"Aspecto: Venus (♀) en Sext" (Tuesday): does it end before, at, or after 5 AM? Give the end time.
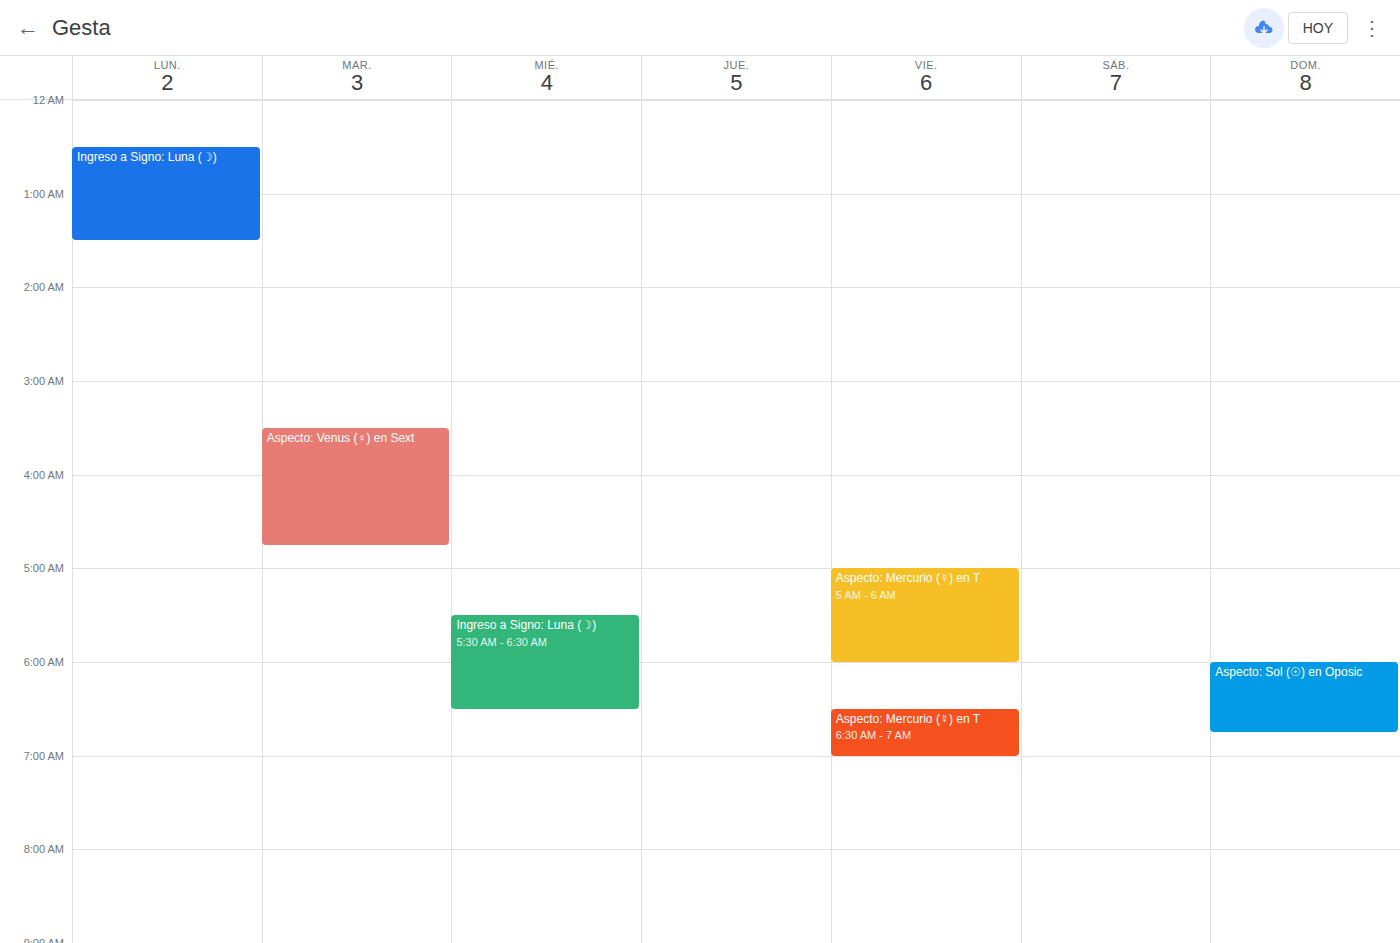
4:45 AM -- before 5 AM, 15 minutes above the 5 AM line.